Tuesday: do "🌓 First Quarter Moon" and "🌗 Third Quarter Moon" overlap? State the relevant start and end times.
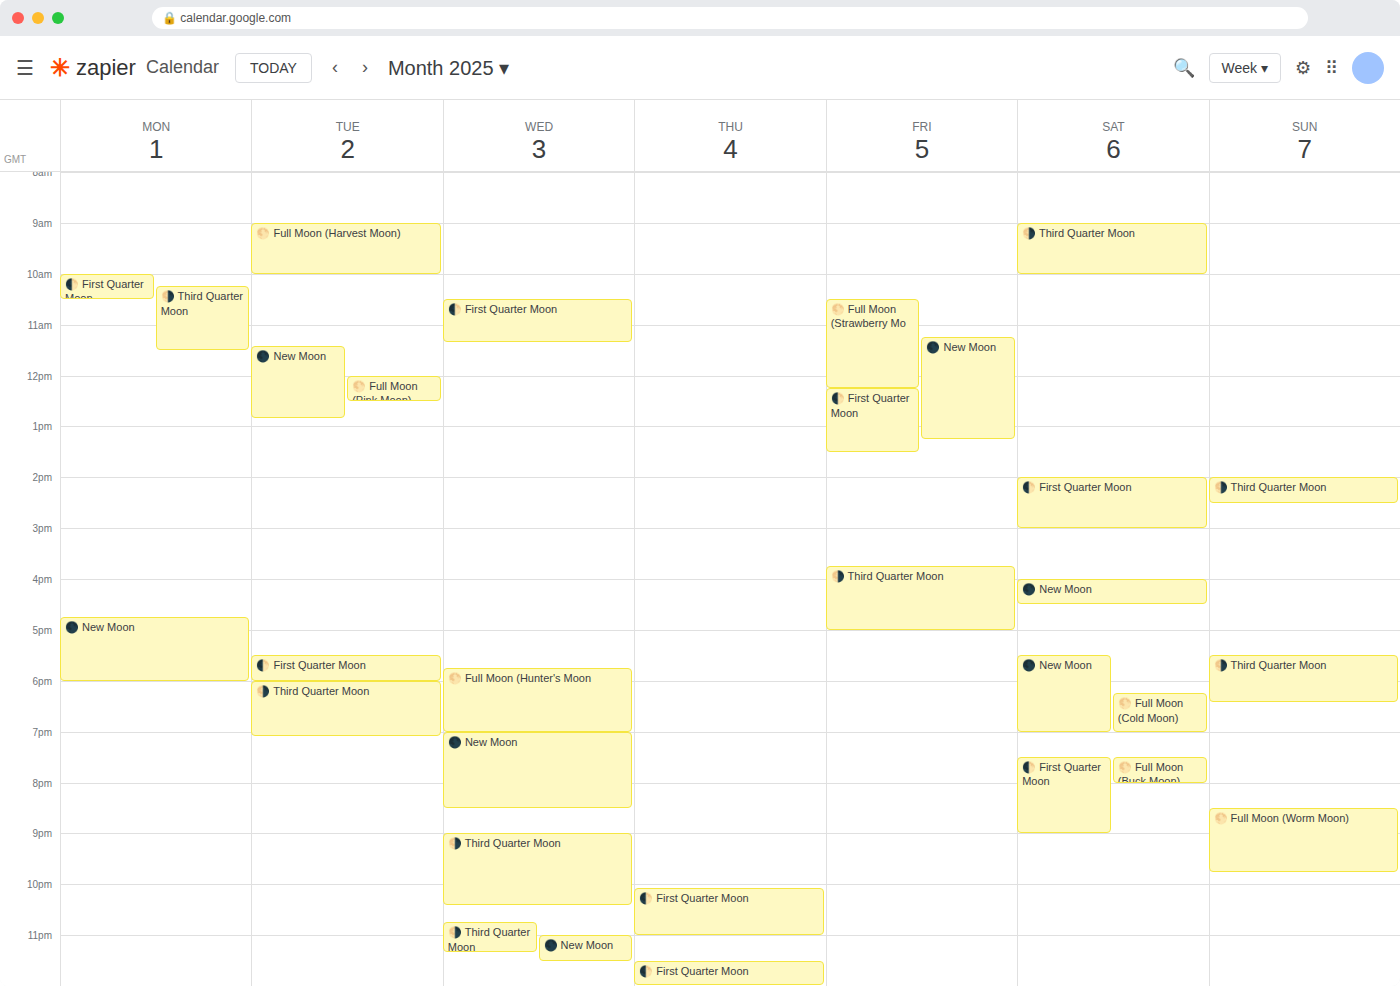
"🌓 First Quarter Moon" ends at 6:00 PM, exactly when "🌗 Third Quarter Moon" starts -- they touch but do not overlap.